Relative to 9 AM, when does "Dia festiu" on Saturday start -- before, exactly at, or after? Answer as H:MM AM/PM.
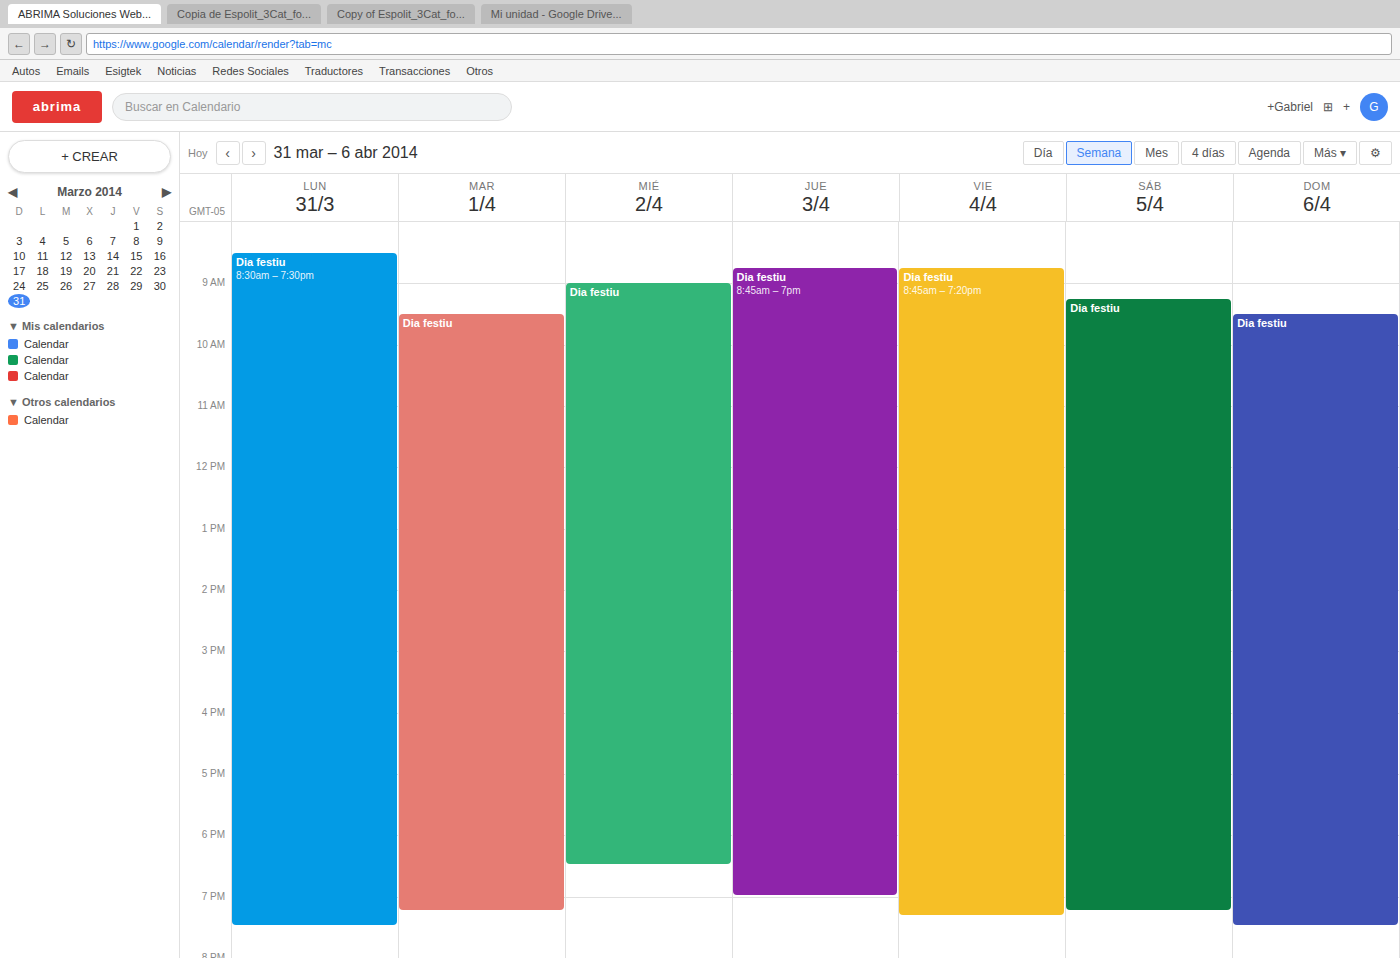
9:15 AM -- after 9 AM, 15 minutes below the 9 AM line.